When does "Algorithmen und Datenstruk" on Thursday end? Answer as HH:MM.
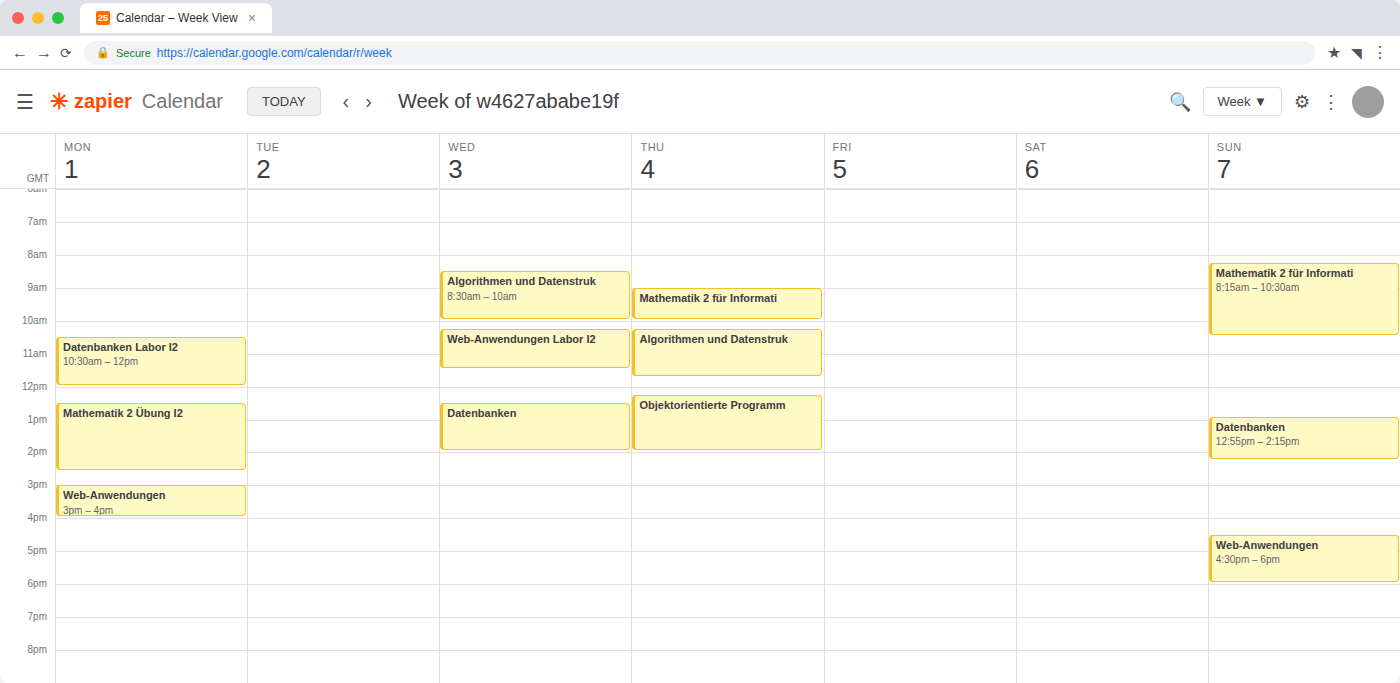
11:45